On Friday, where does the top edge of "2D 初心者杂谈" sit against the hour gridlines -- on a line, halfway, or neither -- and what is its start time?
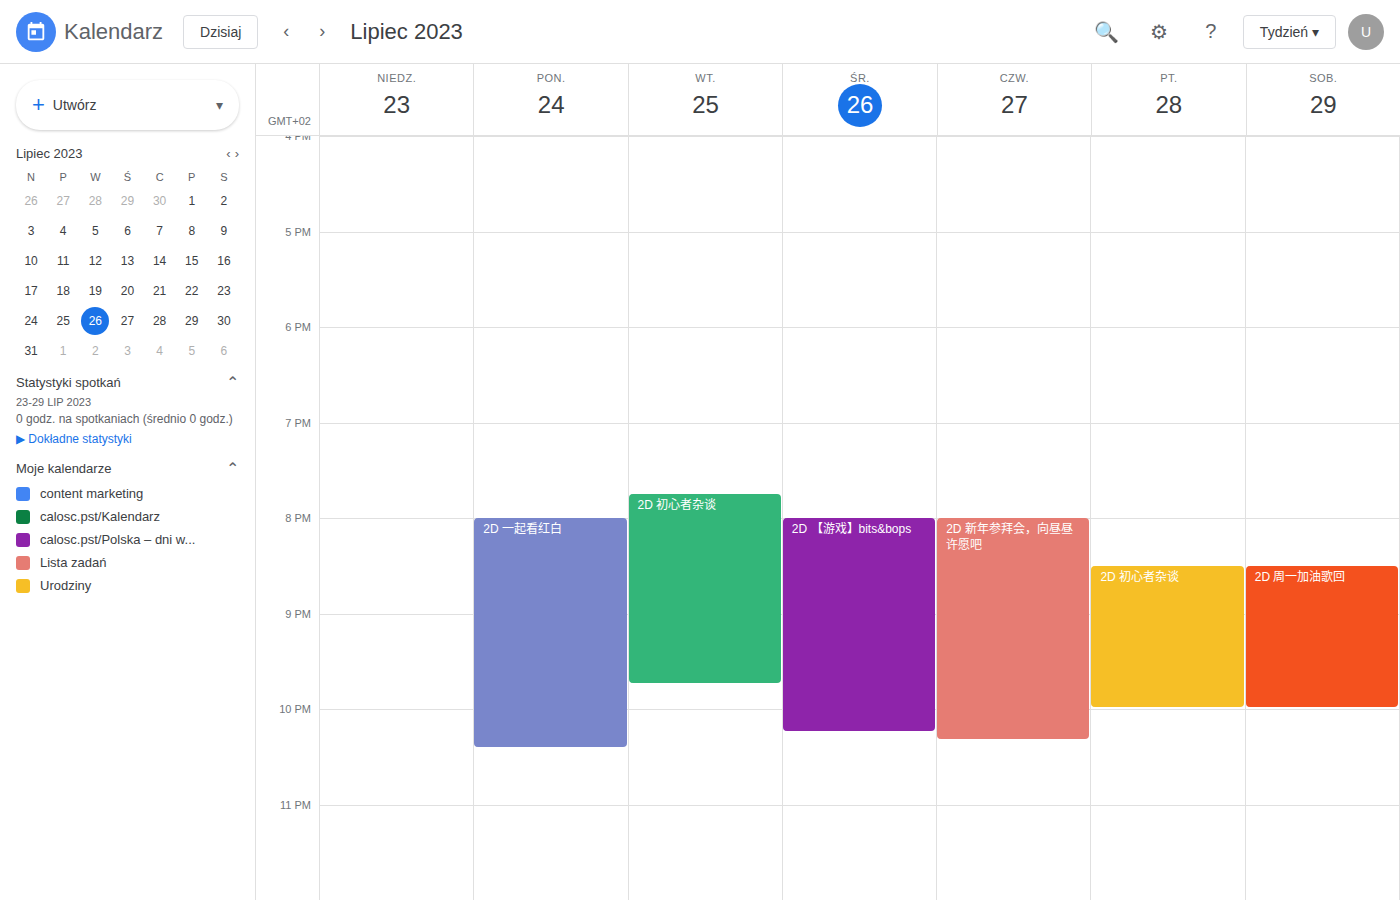
8:30 PM -- halfway between the 8 PM and 9 PM lines.